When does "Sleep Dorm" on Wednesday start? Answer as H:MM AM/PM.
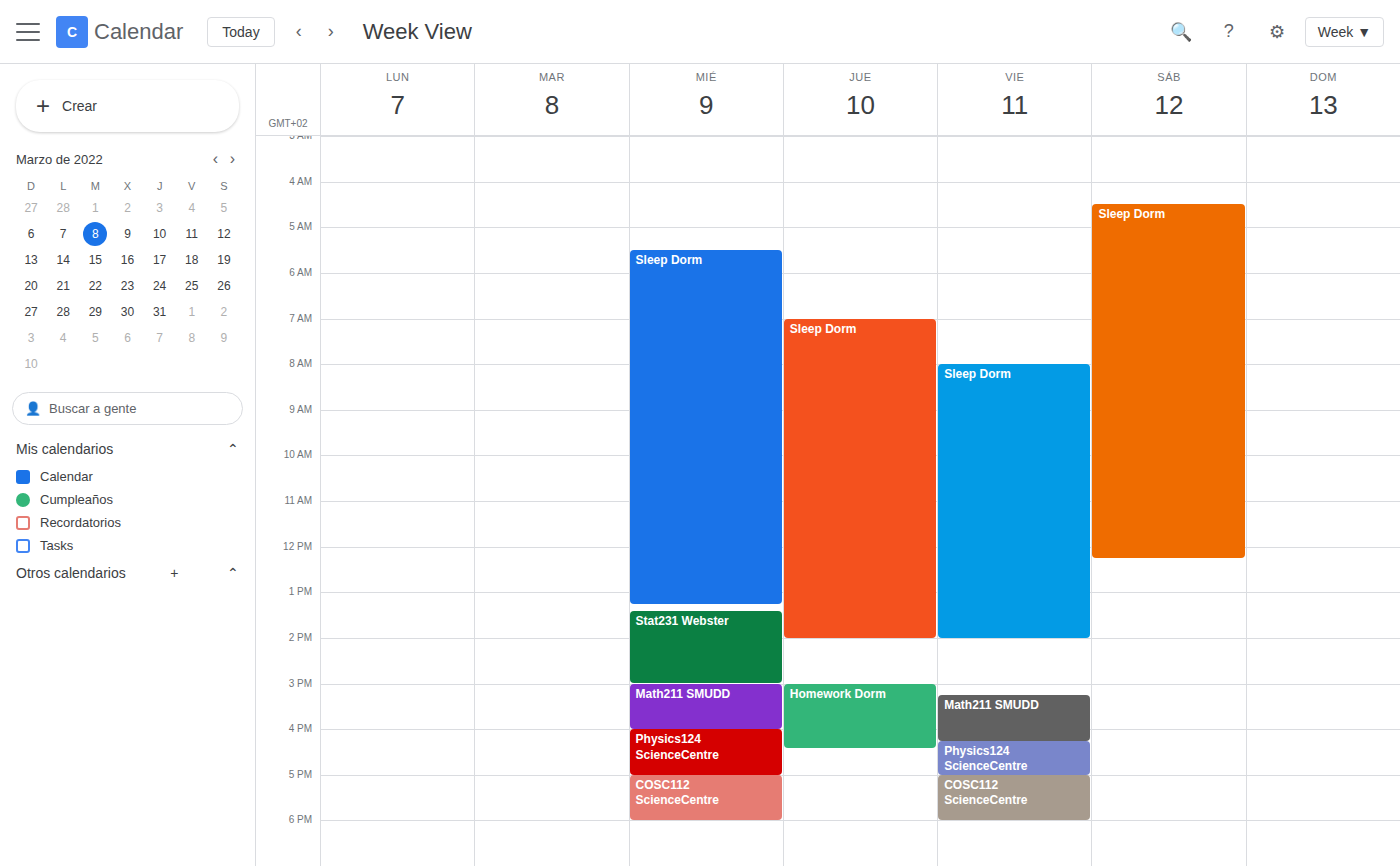
5:30 AM